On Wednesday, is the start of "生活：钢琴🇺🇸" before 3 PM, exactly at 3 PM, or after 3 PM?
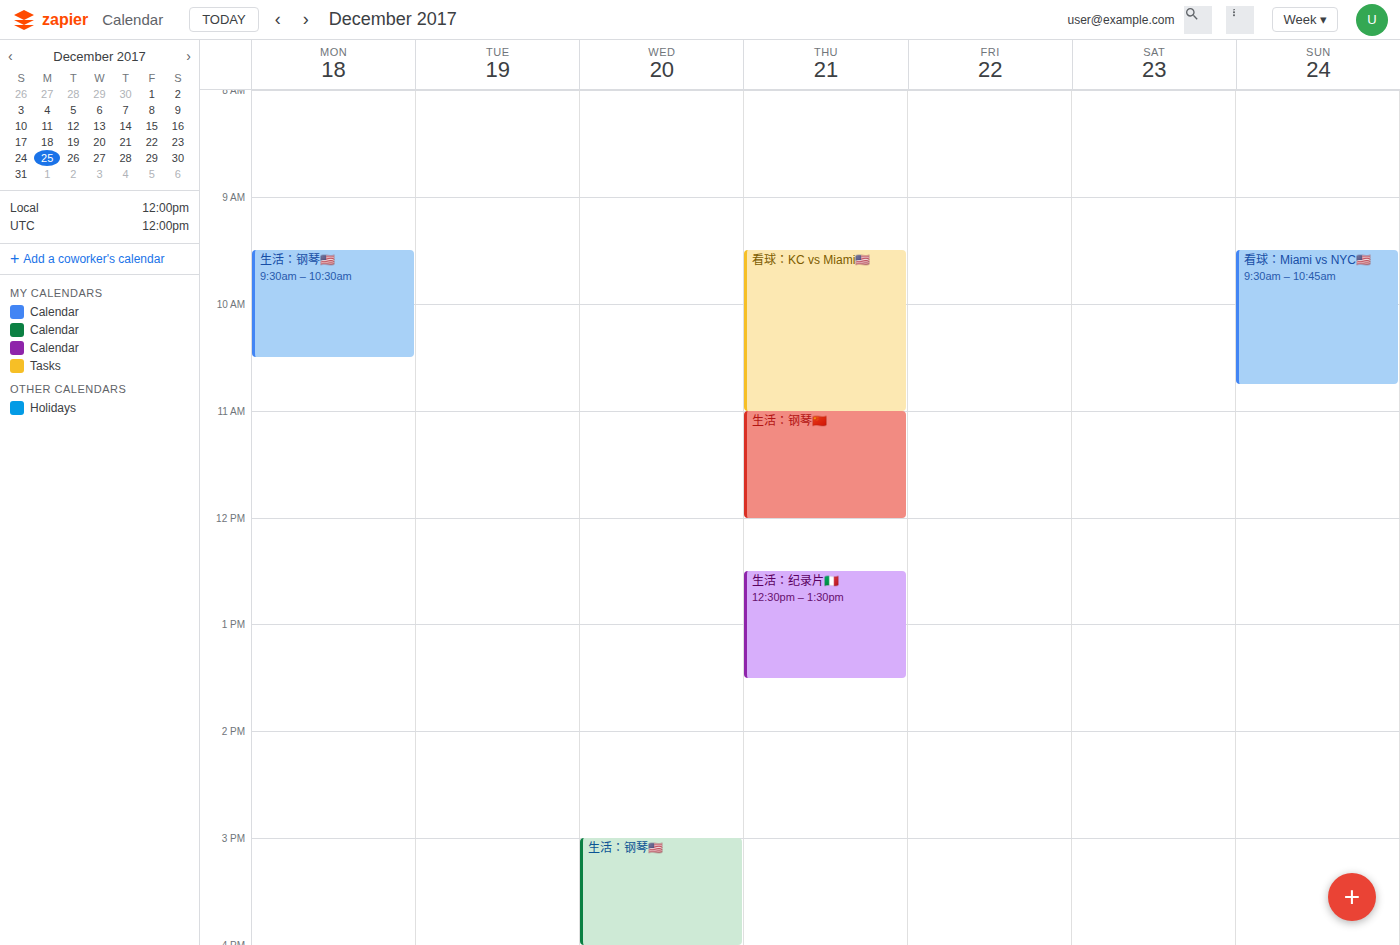
3:00 PM -- exactly at 3 PM, on the 3 PM line.